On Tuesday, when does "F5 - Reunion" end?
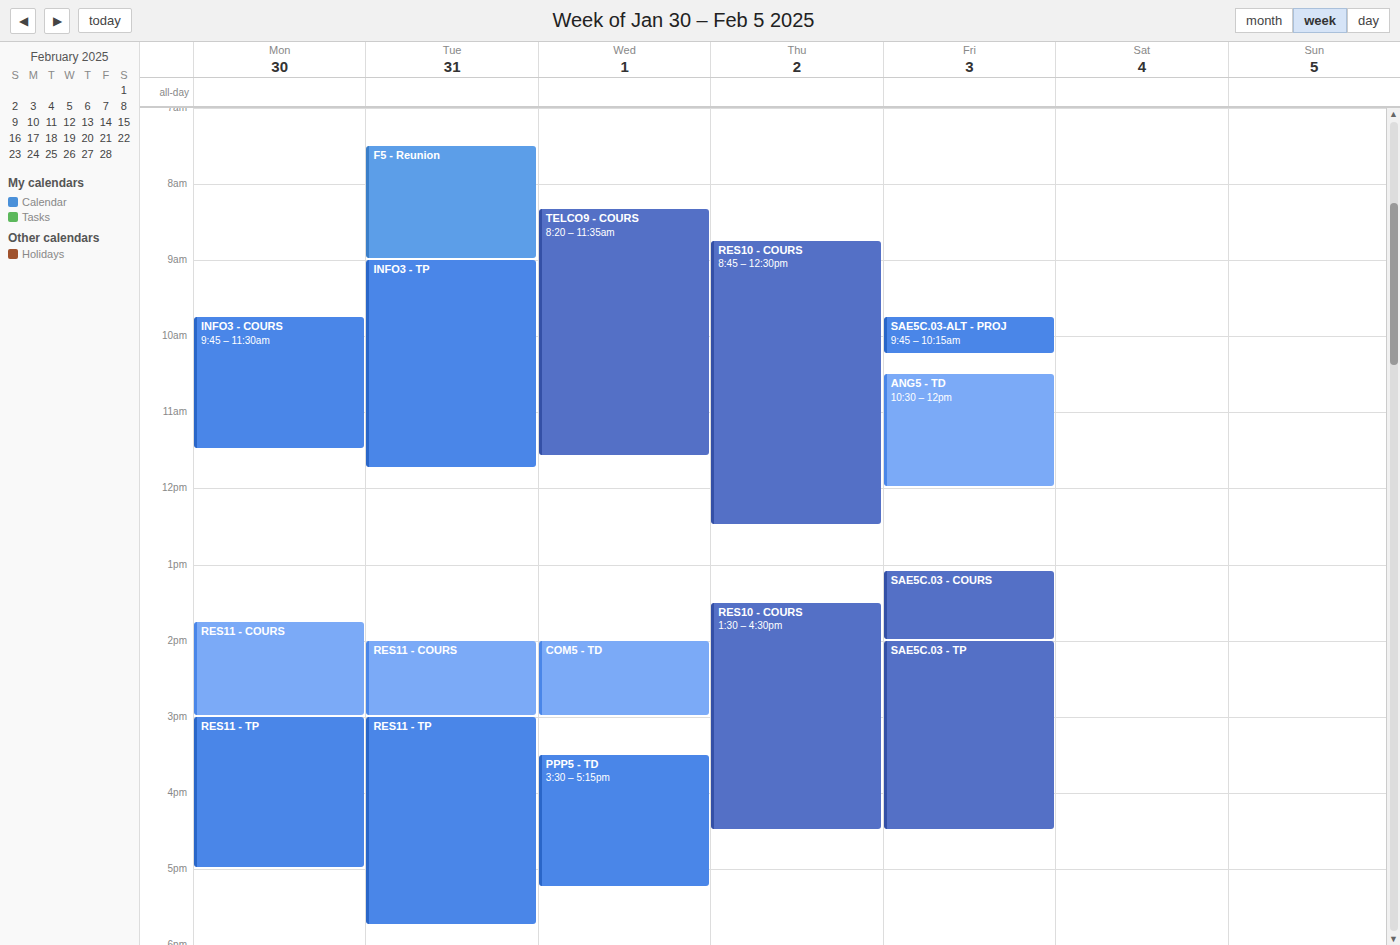
9:00 AM